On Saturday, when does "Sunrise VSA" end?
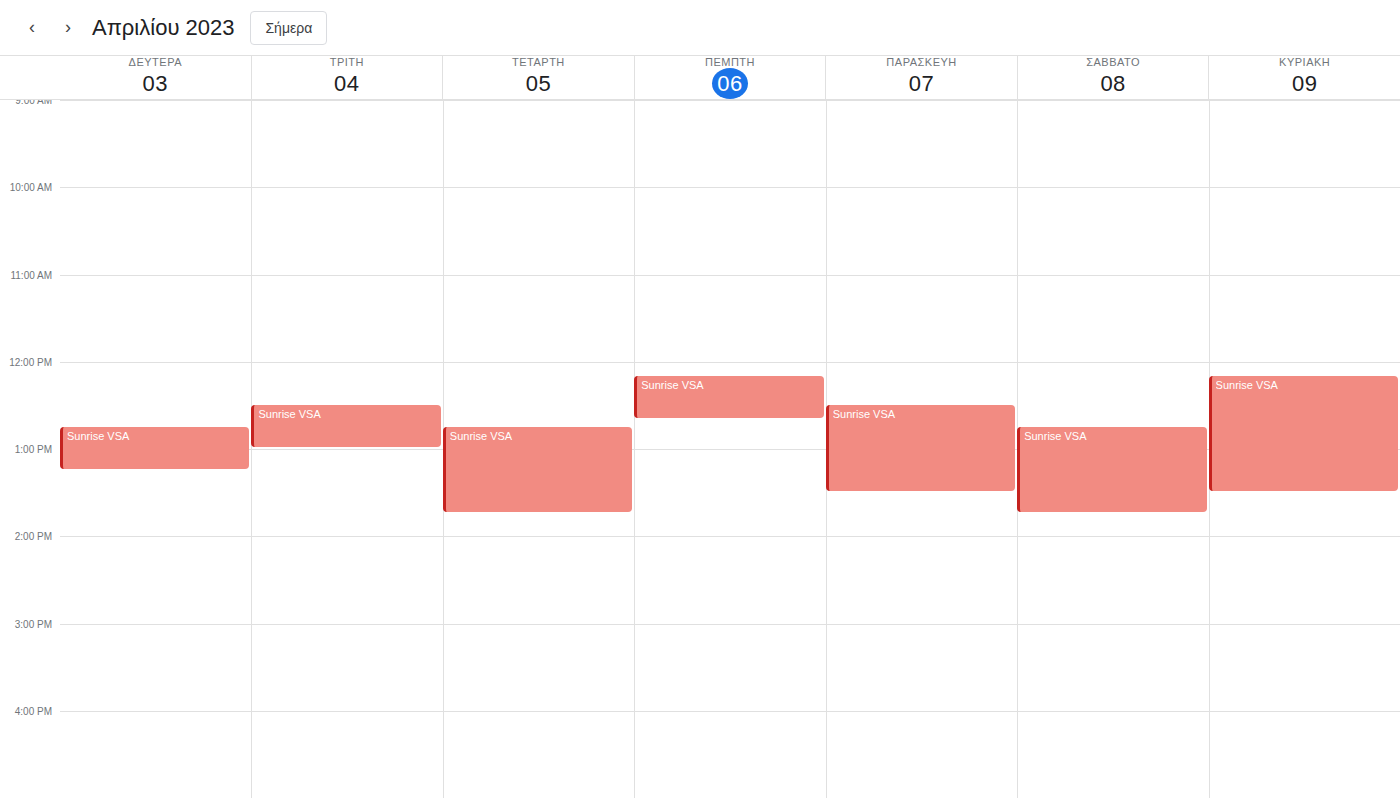
1:45 PM